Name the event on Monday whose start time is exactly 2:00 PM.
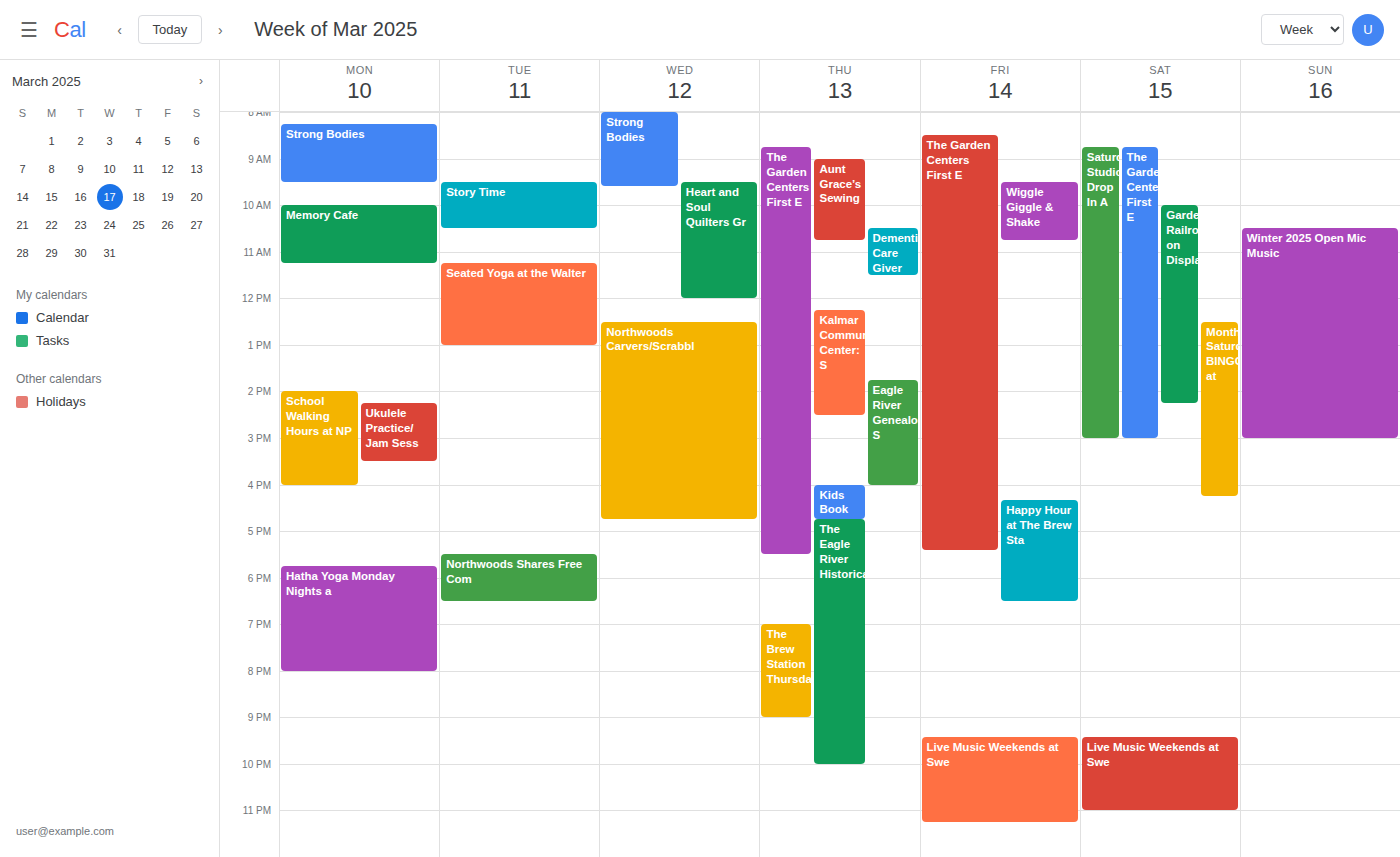
"School Walking Hours at NP"